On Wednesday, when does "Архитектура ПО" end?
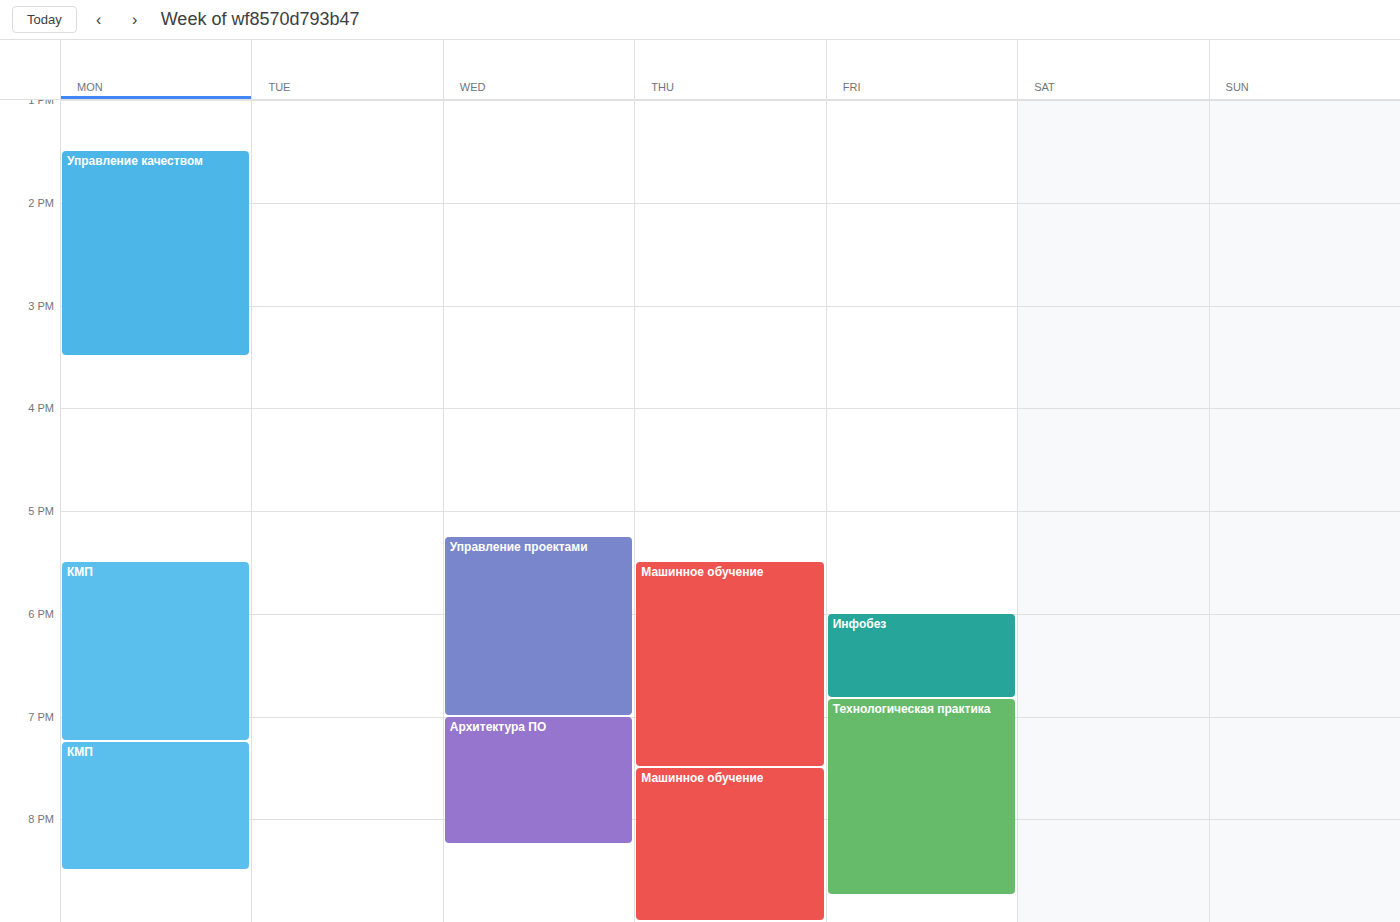
8:15 PM